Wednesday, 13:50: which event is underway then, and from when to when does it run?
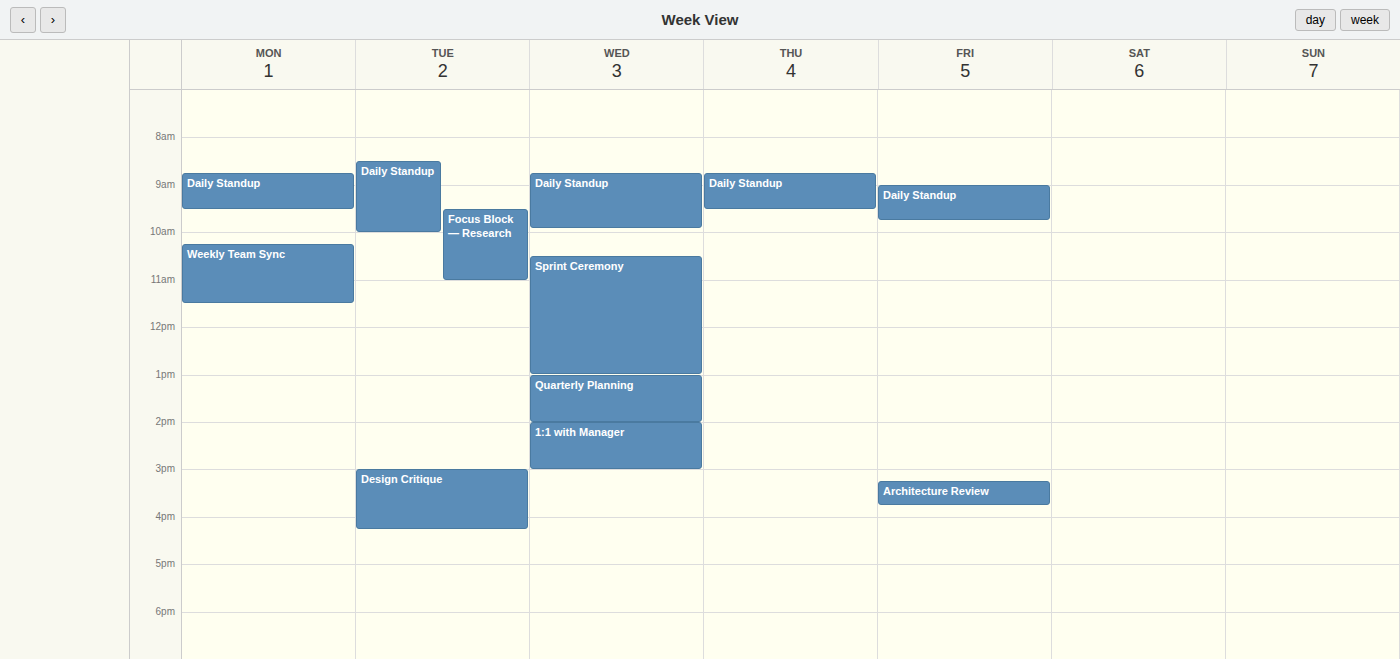
"Quarterly Planning", 13:00 to 14:00